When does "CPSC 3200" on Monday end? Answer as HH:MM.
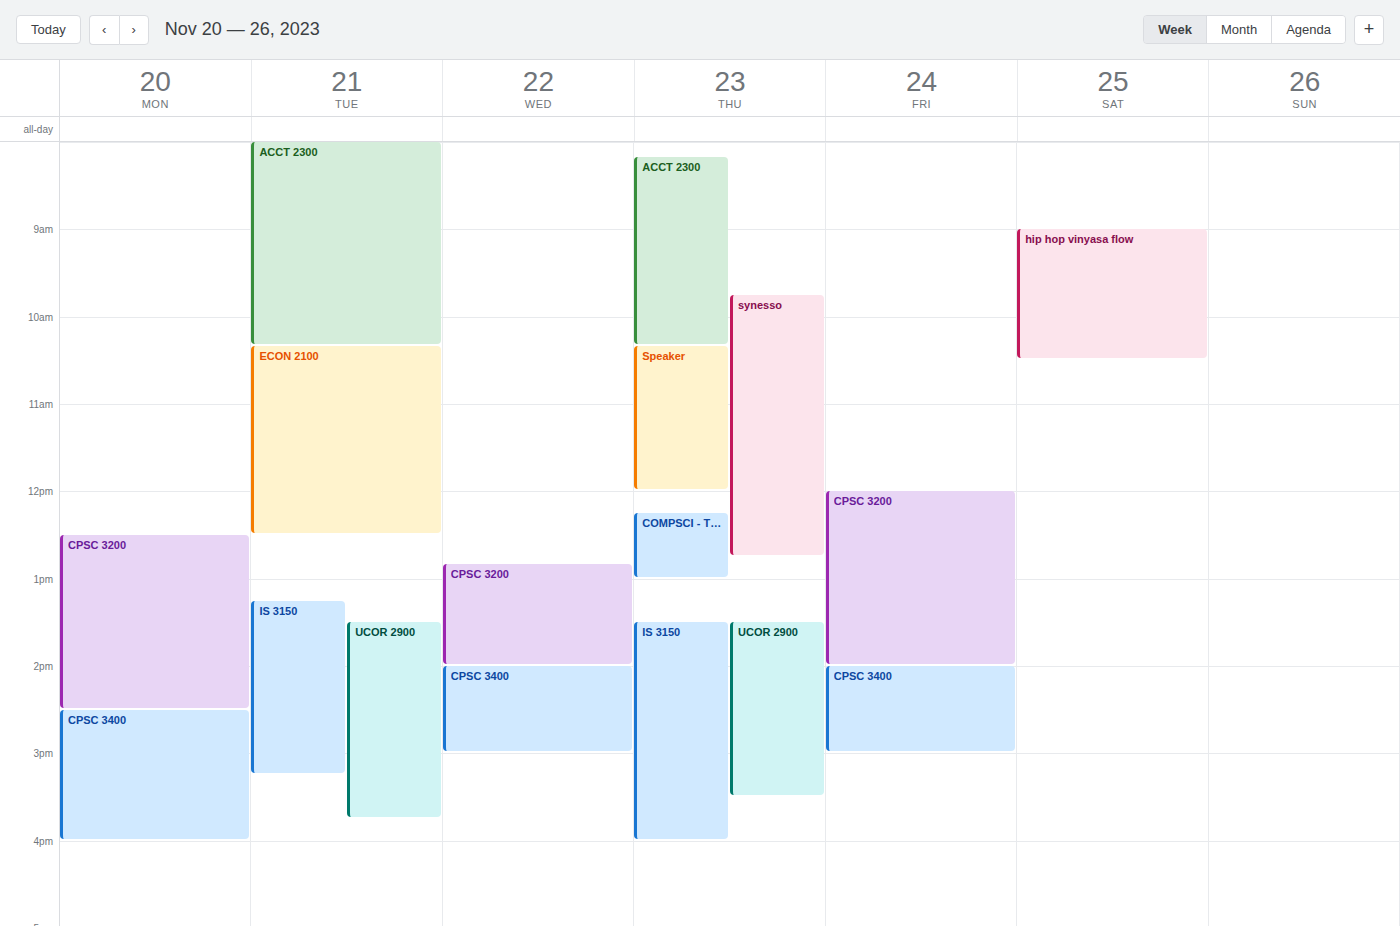
14:30